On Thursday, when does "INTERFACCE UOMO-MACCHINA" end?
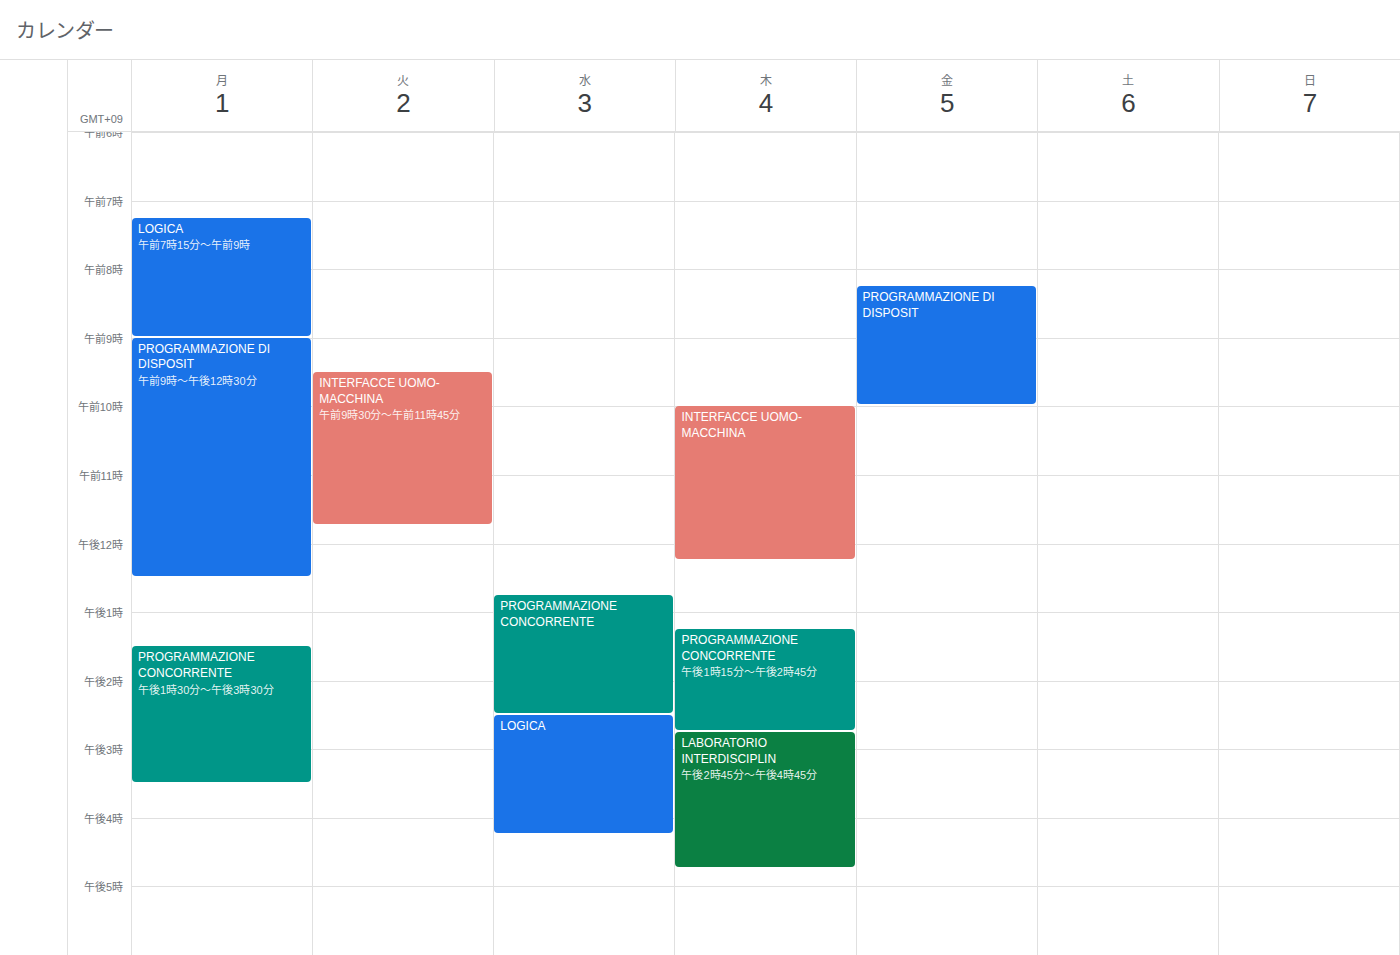
12:15 PM